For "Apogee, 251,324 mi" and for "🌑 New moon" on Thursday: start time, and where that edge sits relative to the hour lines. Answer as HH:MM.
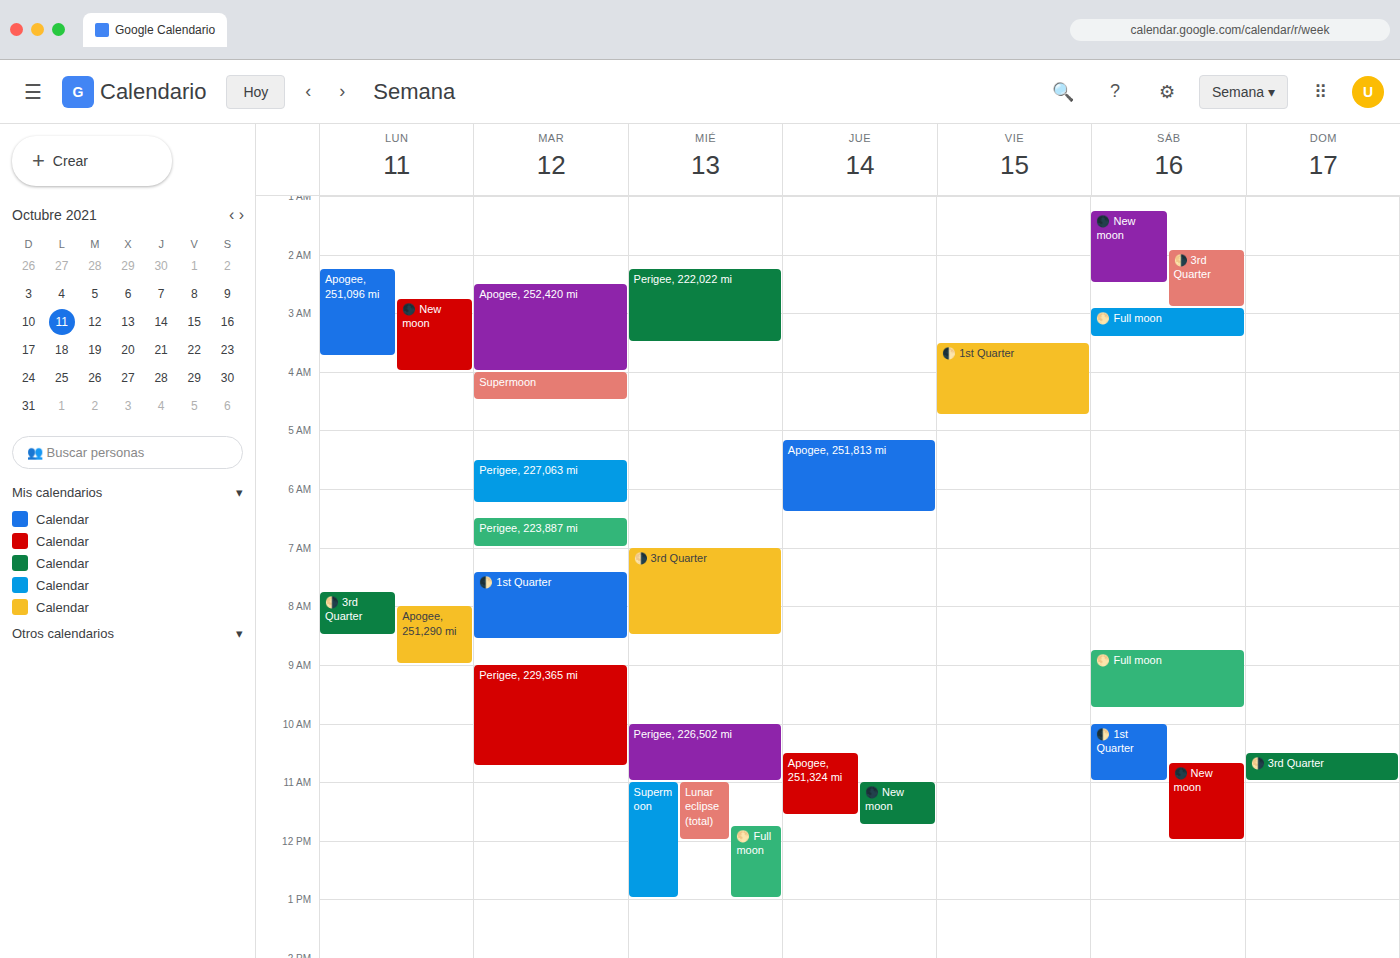
"Apogee, 251,324 mi": 10:30, halfway between the 10:00 and 11:00 lines. "🌑 New moon": 11:00, exactly on the 11:00 line.